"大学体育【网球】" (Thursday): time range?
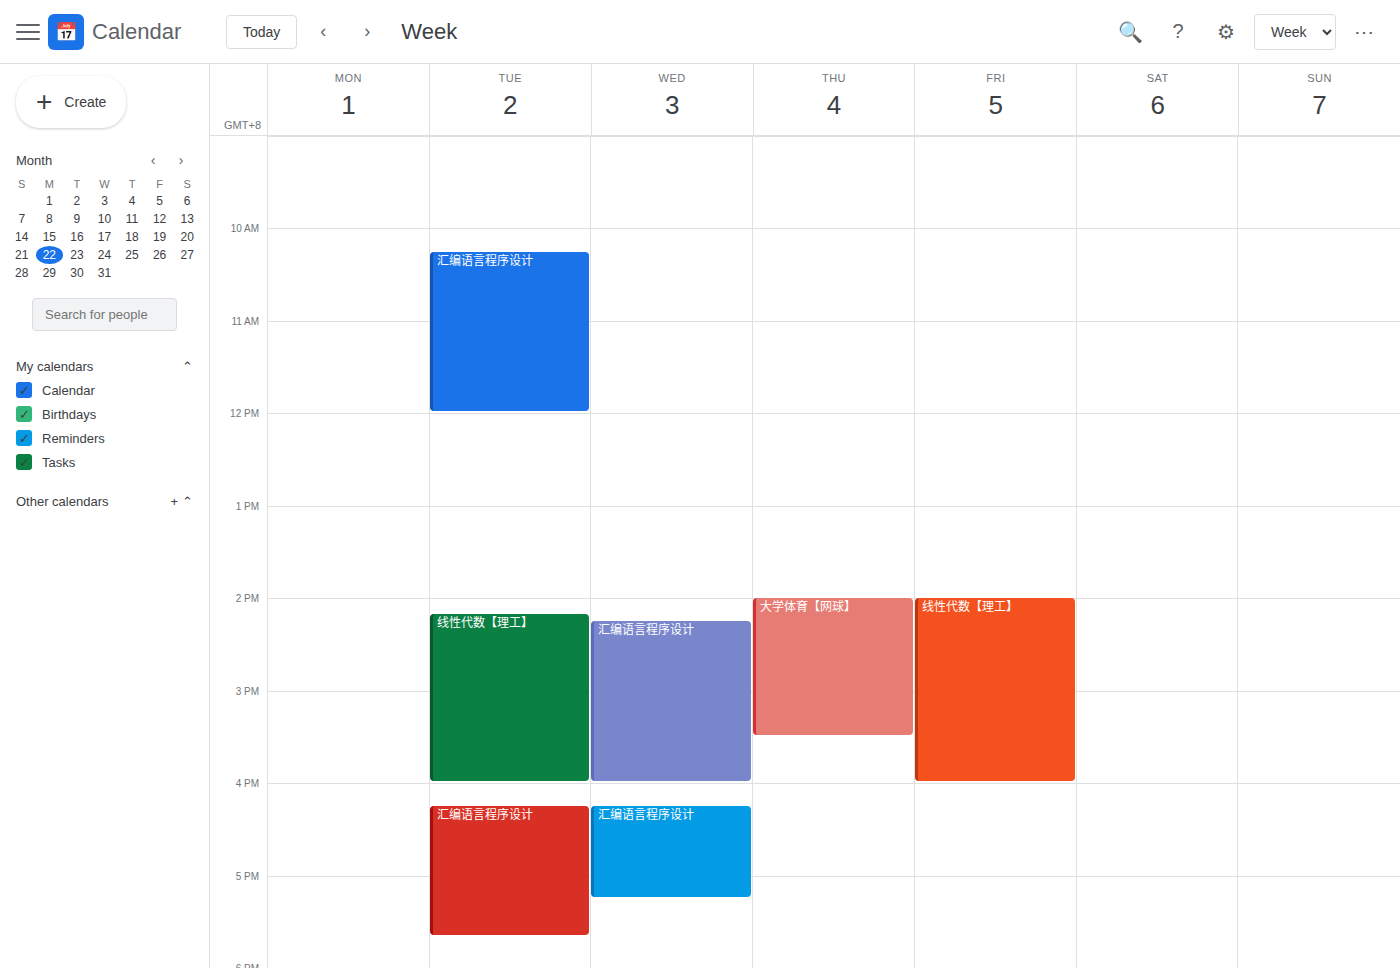
2:00 PM to 3:30 PM